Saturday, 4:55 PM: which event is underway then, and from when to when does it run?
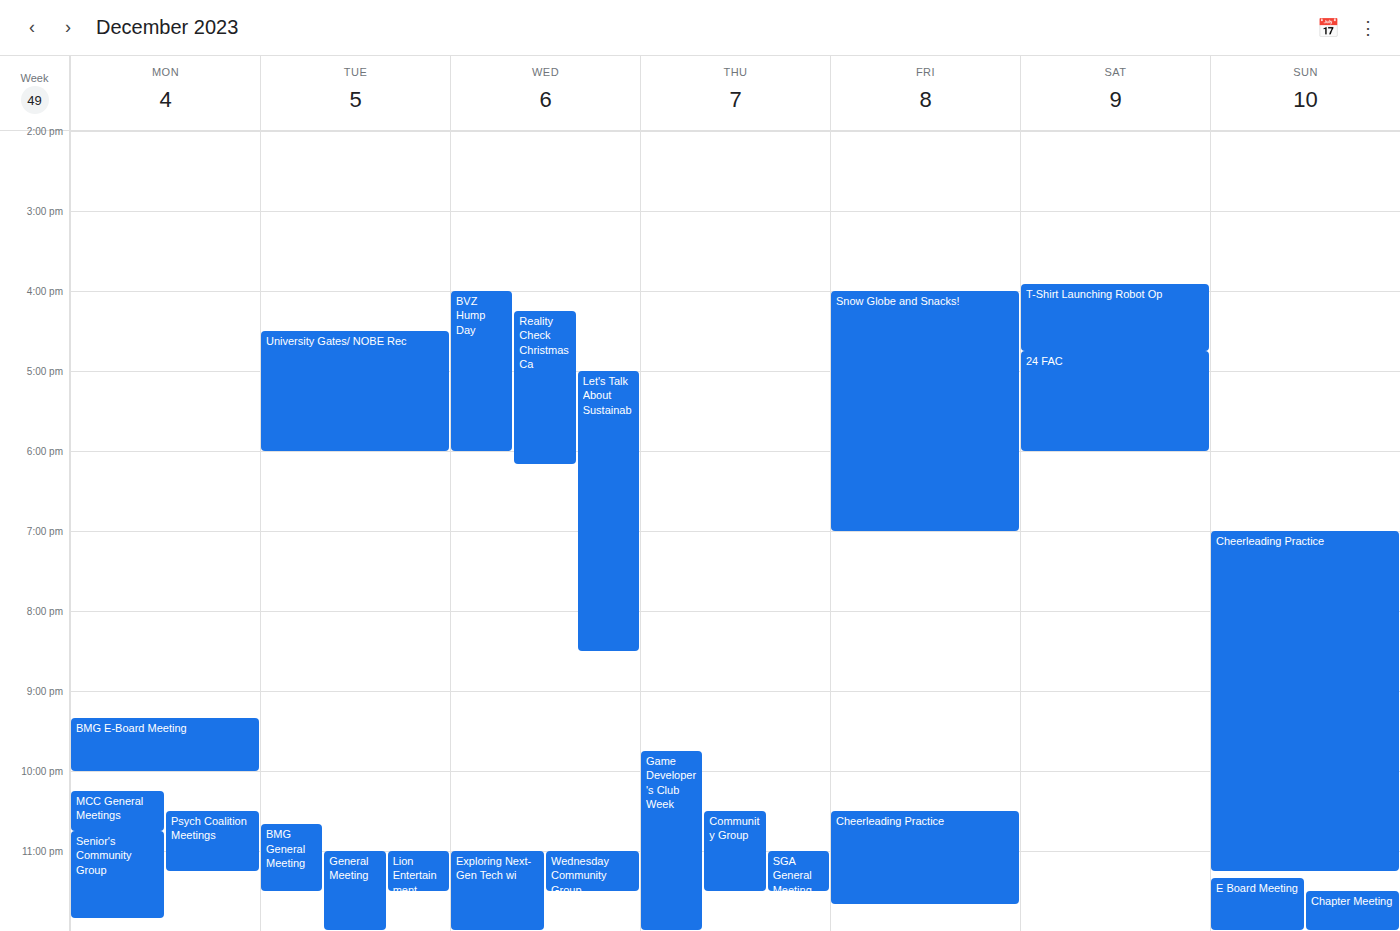
"24 FAC", 4:45 PM to 6:00 PM